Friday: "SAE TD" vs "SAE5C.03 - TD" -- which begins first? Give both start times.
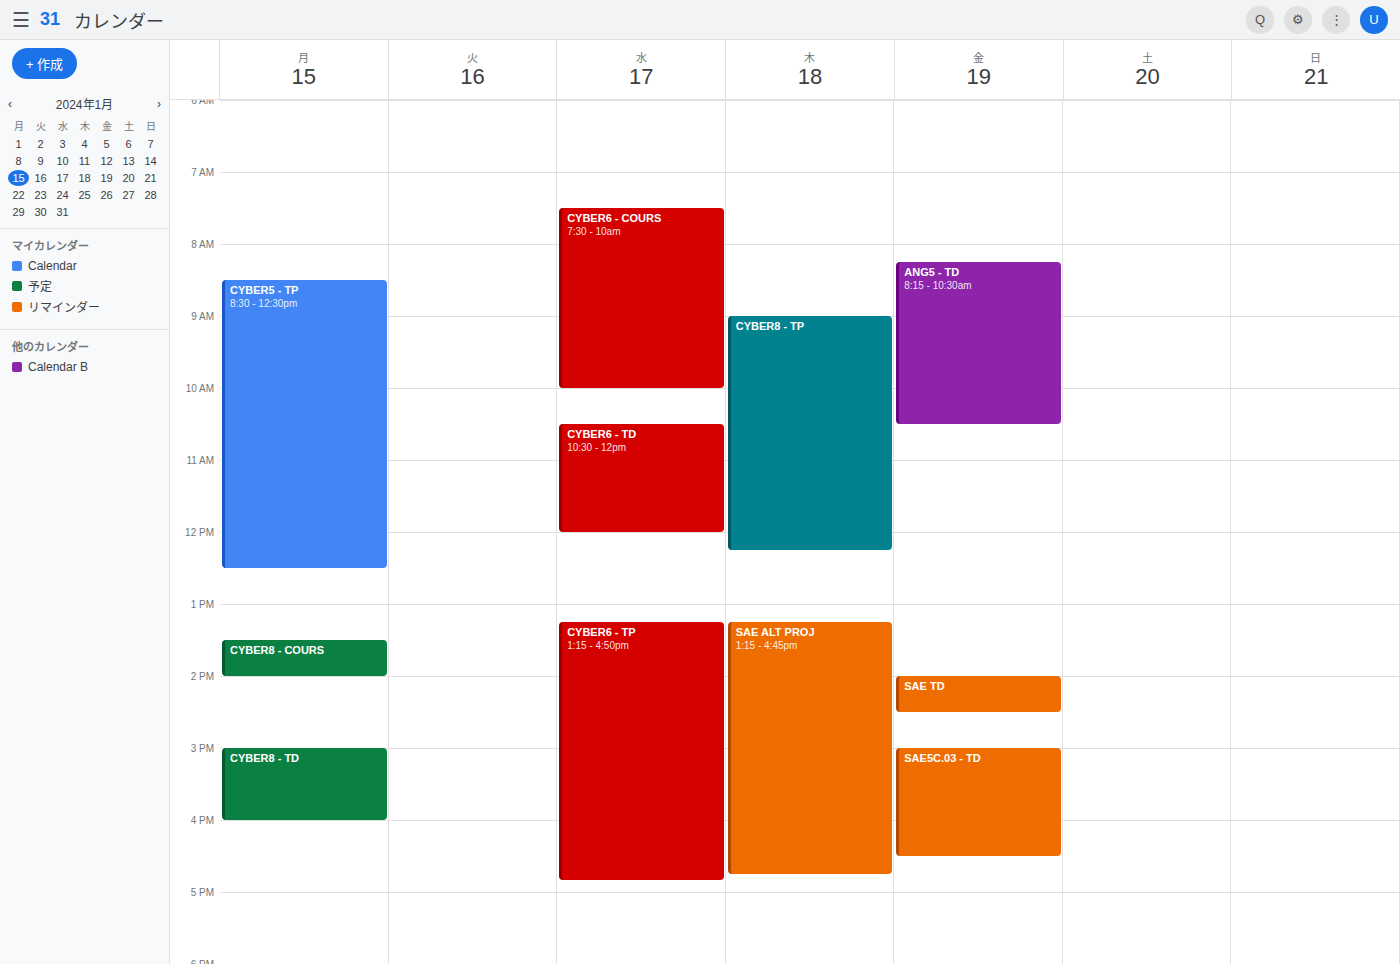
"SAE TD" 2:00 PM; "SAE5C.03 - TD" 3:00 PM.